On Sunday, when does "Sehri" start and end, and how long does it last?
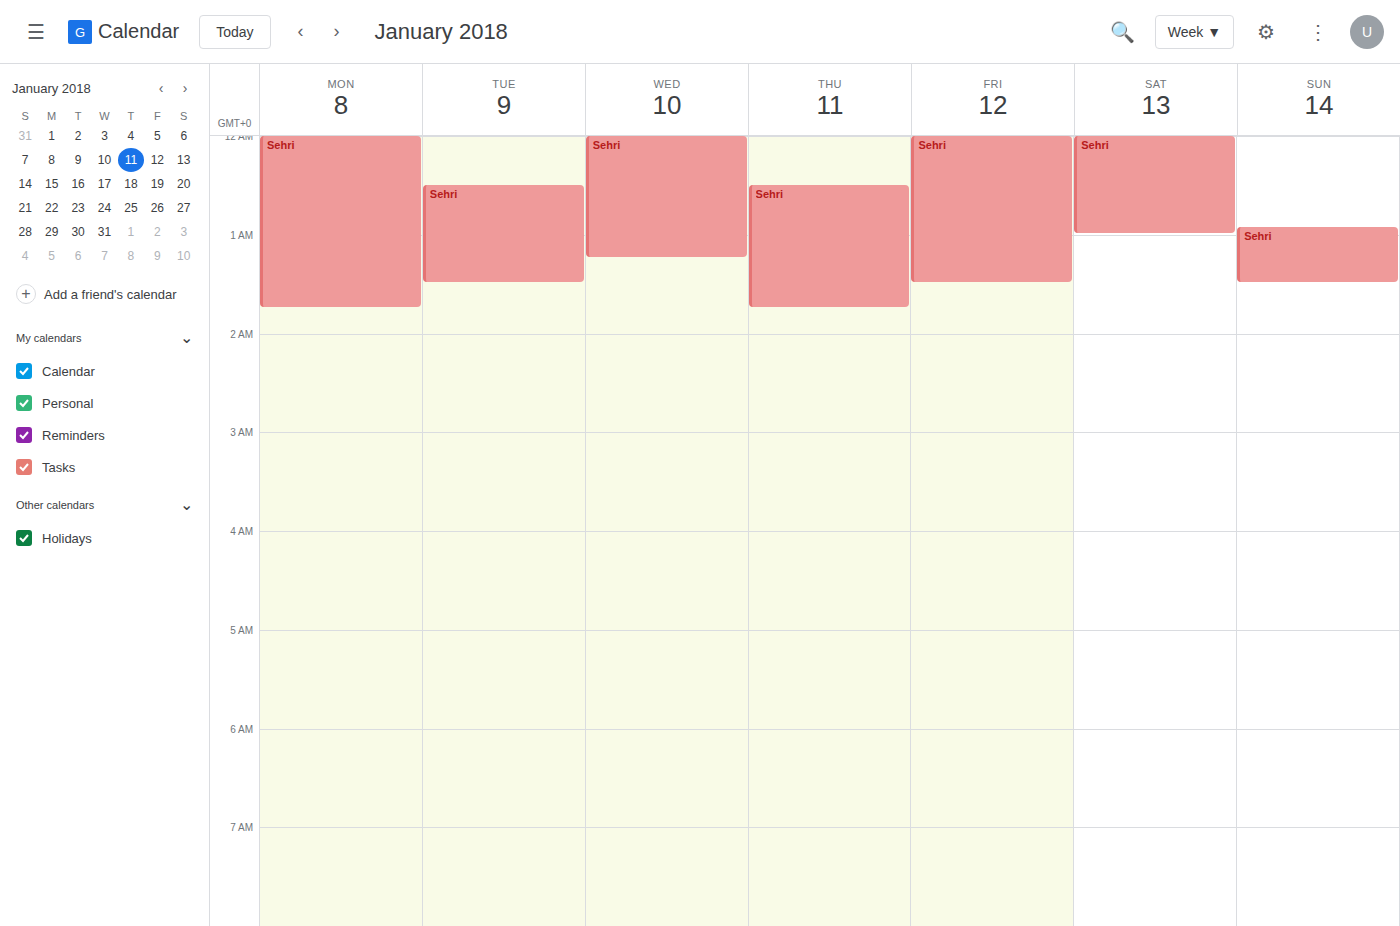
12:55 AM to 1:30 AM, 35 minutes